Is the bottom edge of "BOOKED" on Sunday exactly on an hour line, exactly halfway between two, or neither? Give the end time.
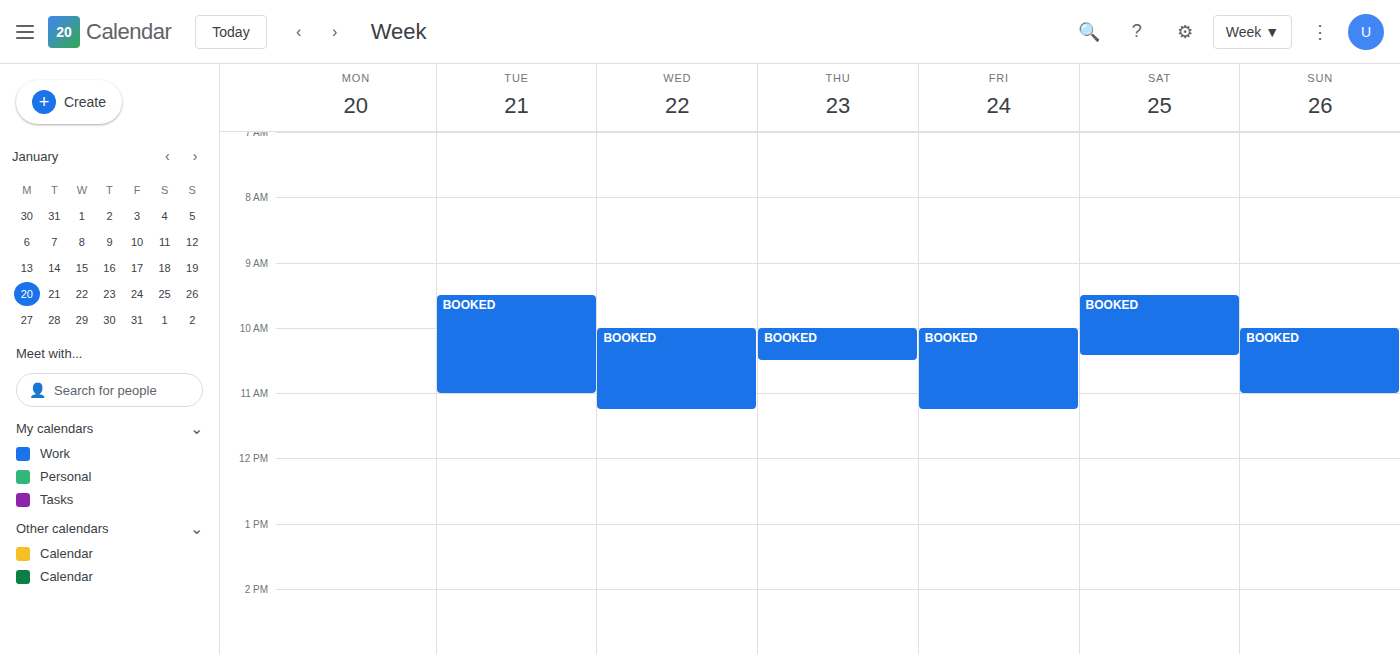
11:00 AM -- exactly on the 11 AM line.